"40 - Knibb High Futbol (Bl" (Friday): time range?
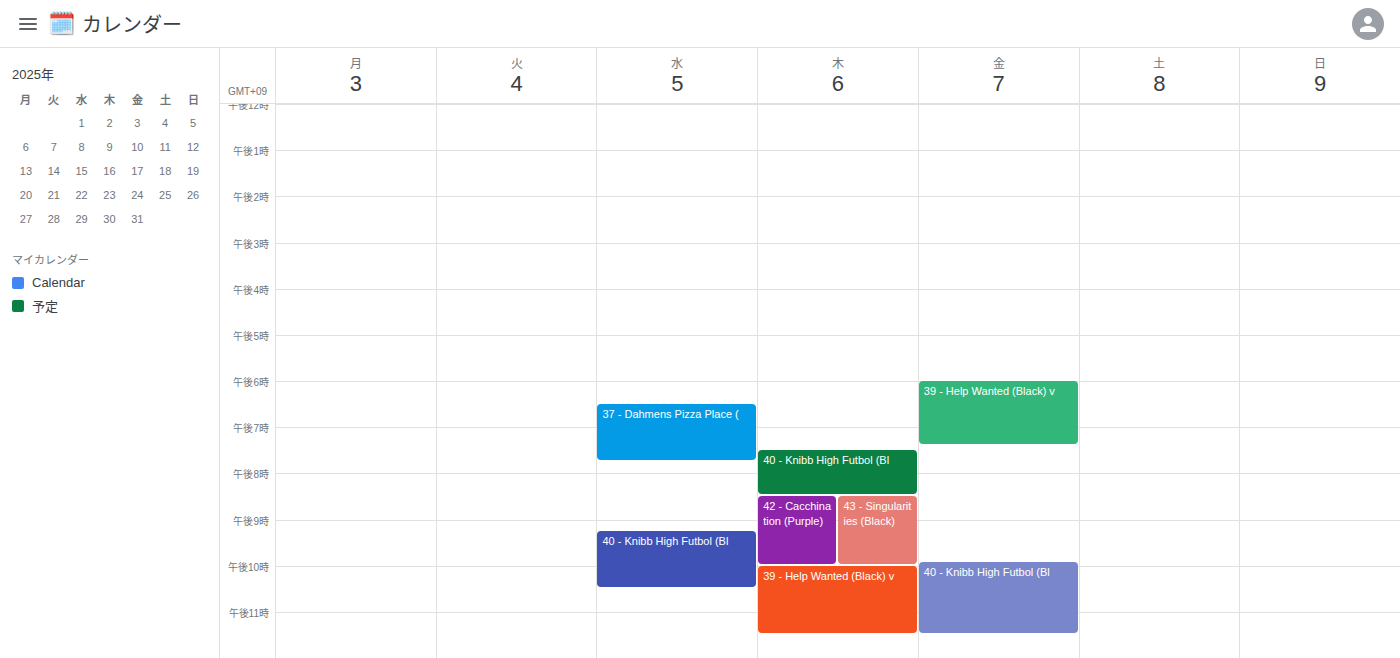
9:55 PM to 11:30 PM